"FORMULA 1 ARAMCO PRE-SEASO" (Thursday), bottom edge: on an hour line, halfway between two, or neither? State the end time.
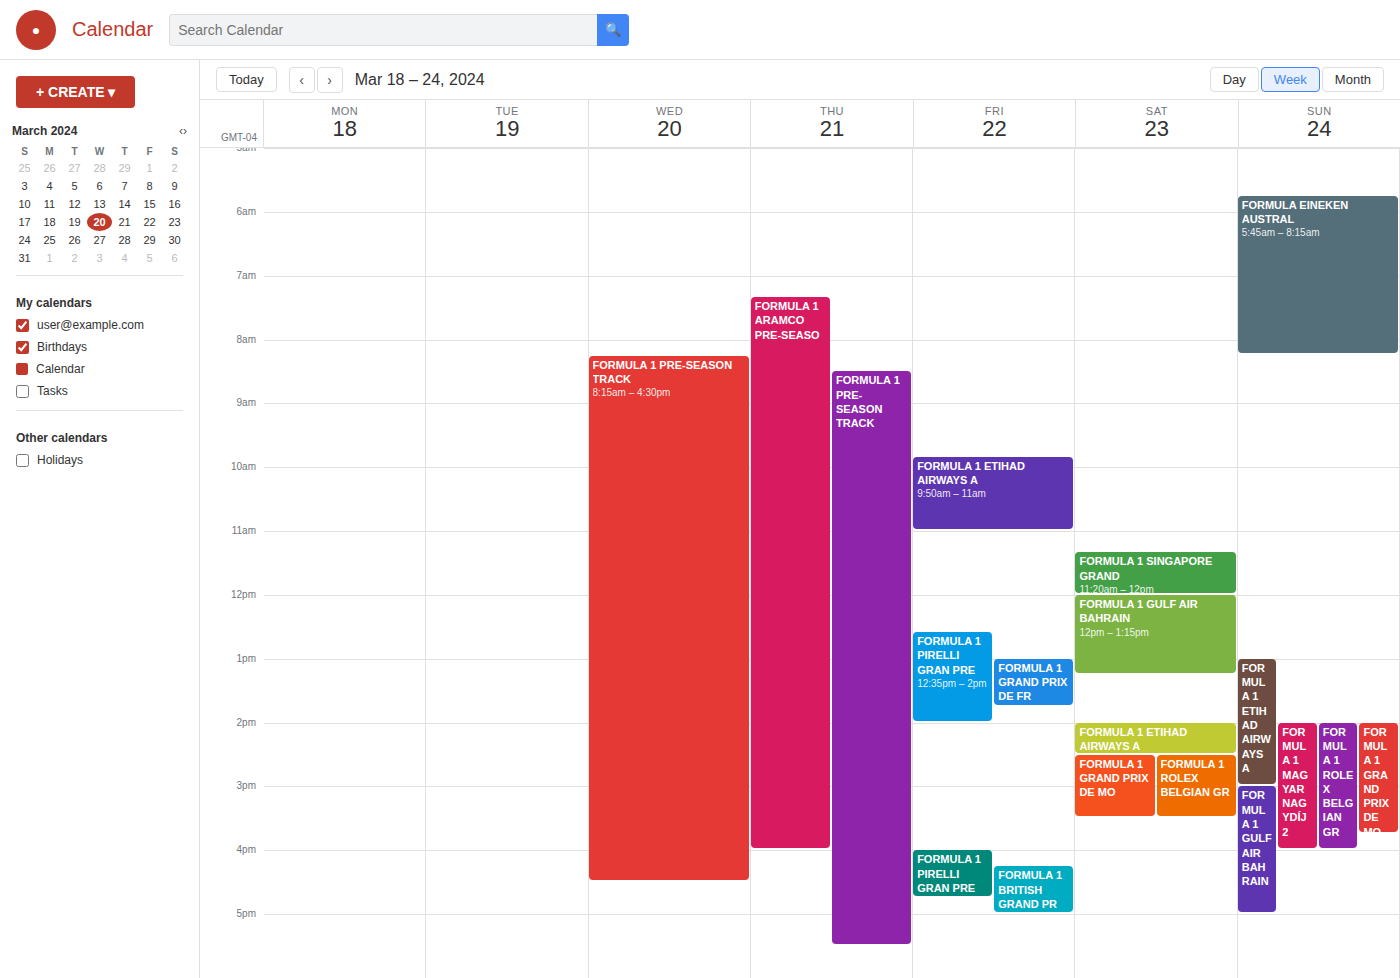
4:00 PM -- exactly on the 4 PM line.